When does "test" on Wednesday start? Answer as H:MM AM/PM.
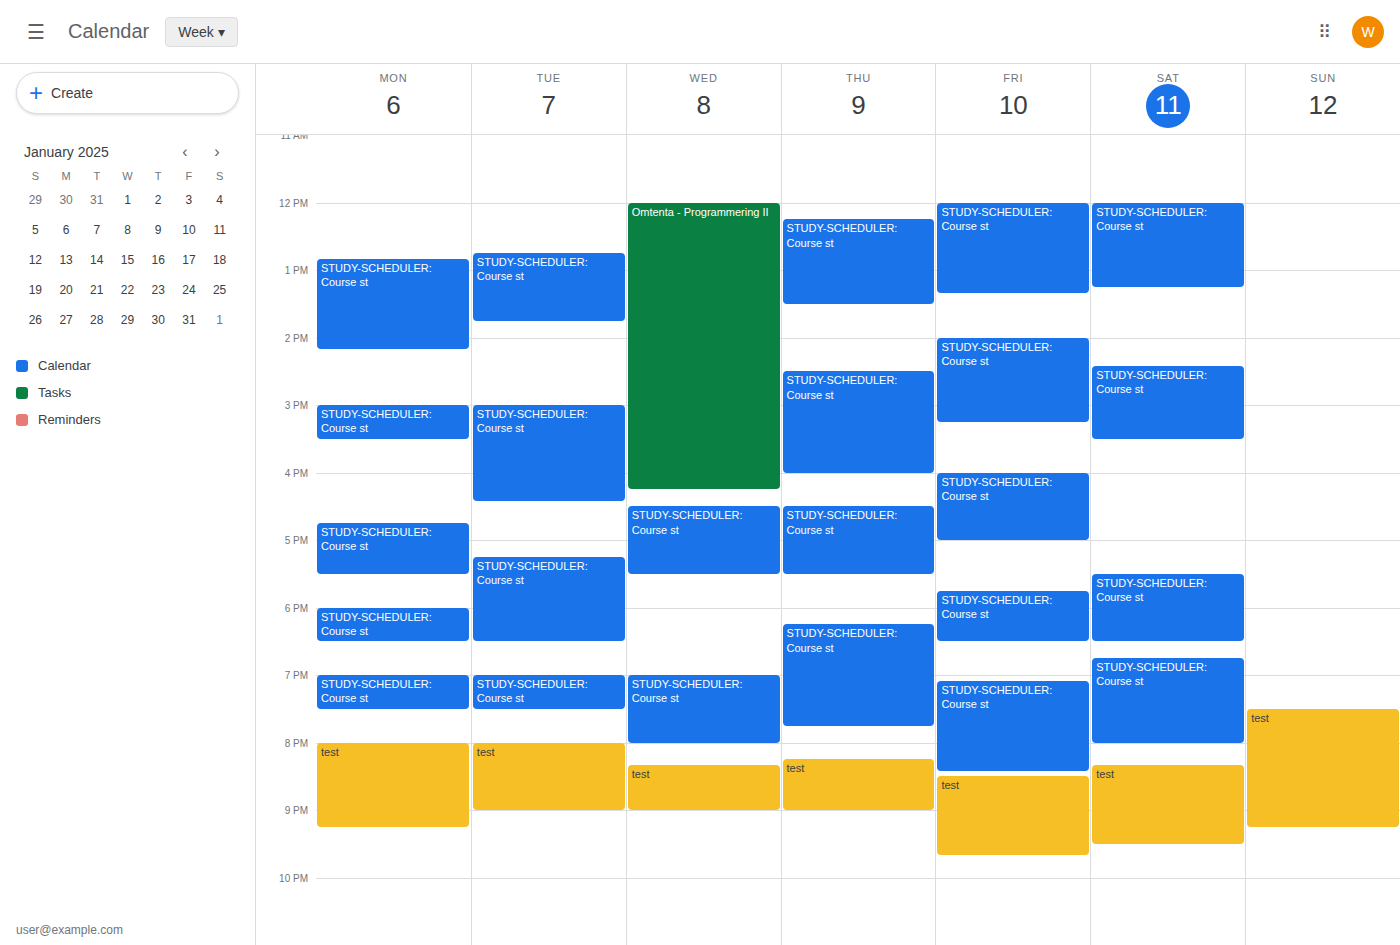
8:20 PM